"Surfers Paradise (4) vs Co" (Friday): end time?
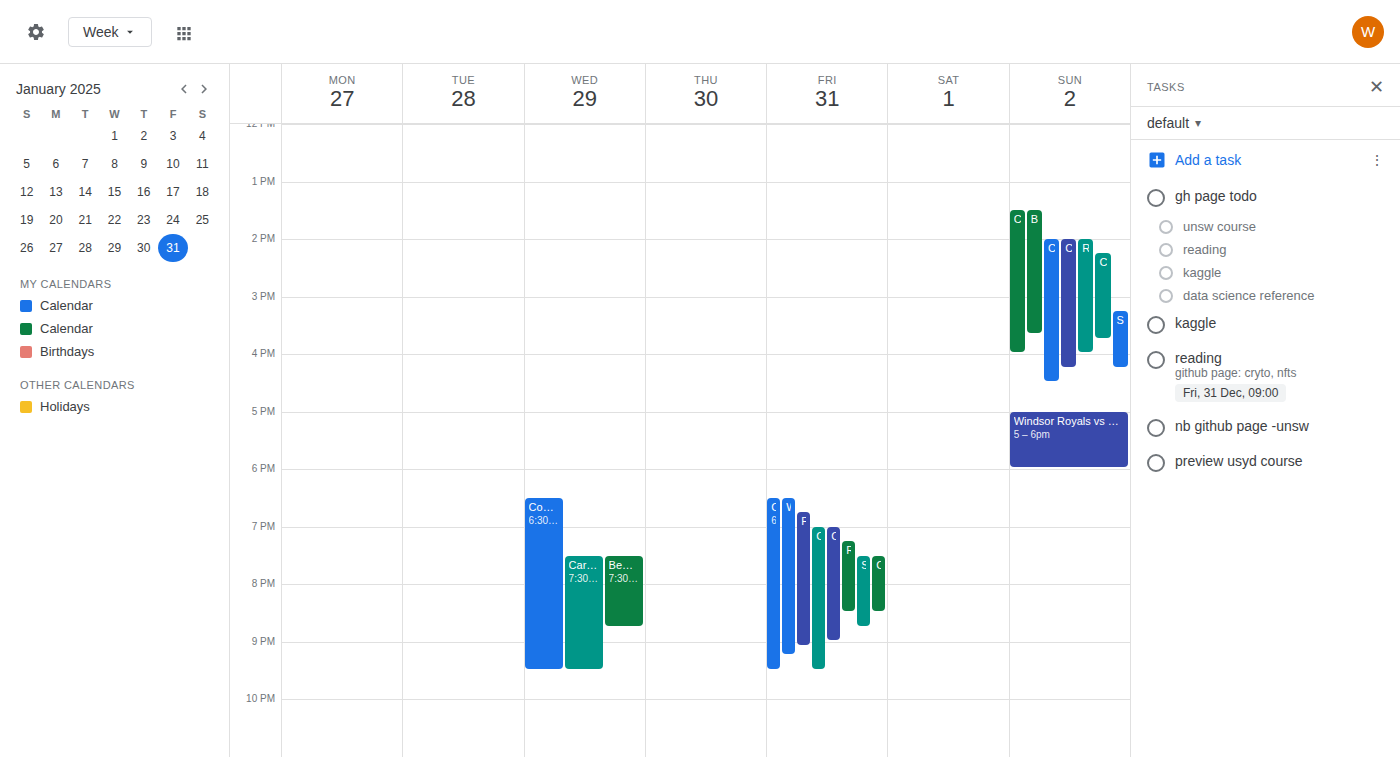
8:45 PM